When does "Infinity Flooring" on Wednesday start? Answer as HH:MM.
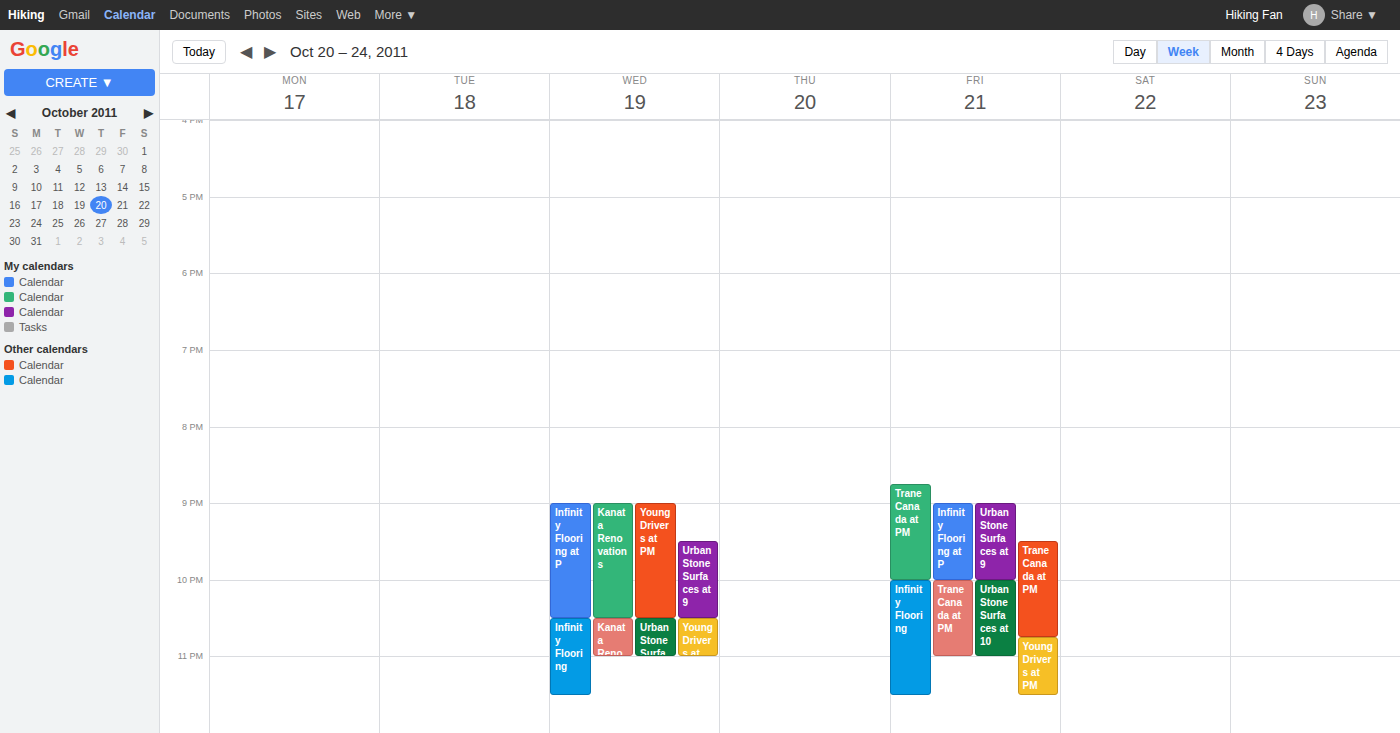
22:30